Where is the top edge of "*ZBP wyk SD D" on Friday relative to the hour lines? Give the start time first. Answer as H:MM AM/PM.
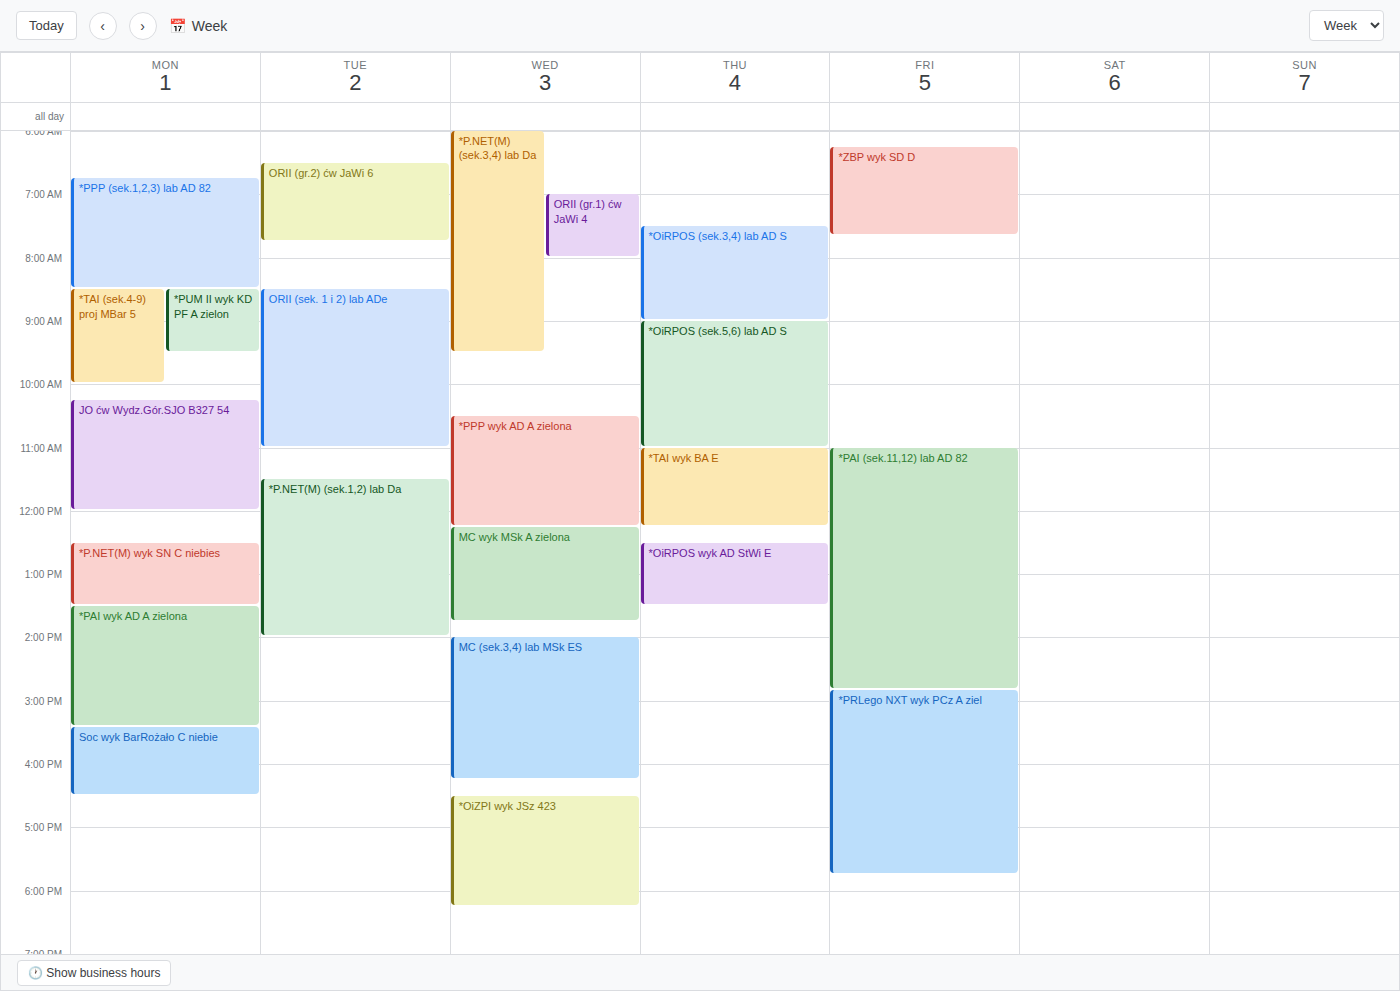
6:15 AM -- neither: a quarter of the way from the 6 AM line to the 7 AM line.